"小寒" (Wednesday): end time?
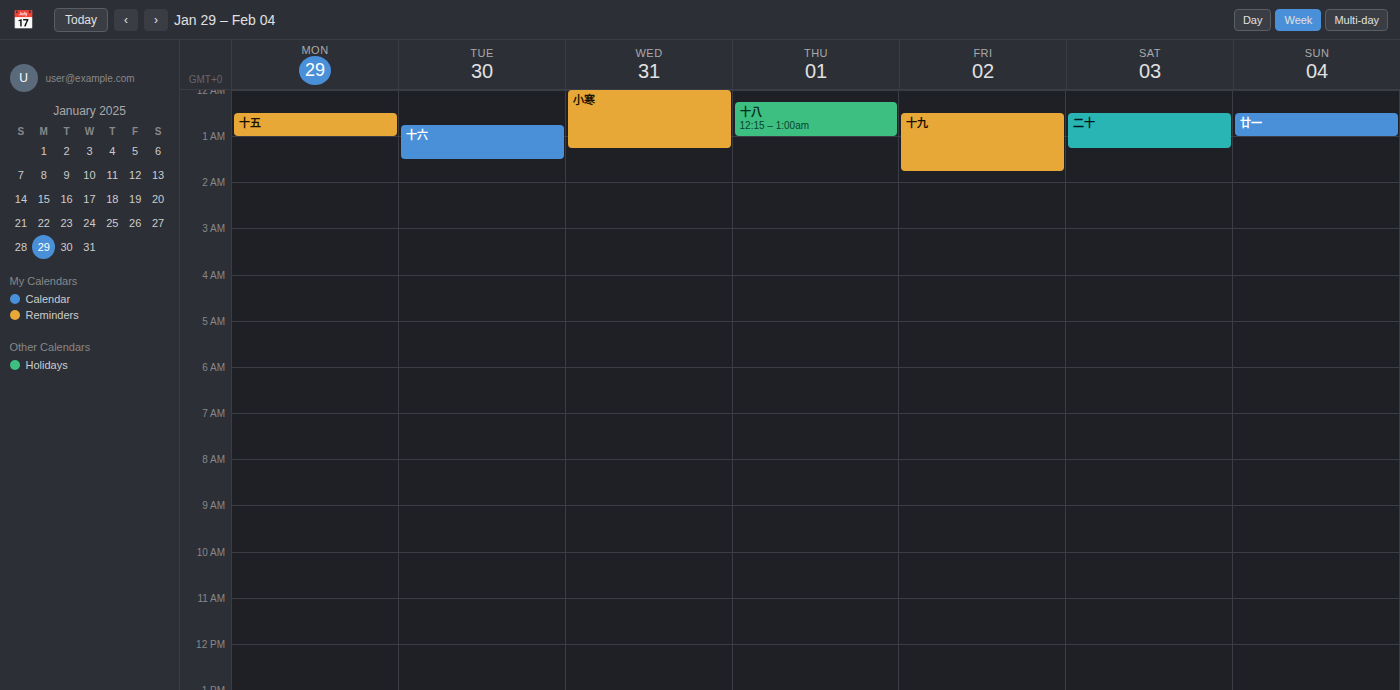
1:15 AM